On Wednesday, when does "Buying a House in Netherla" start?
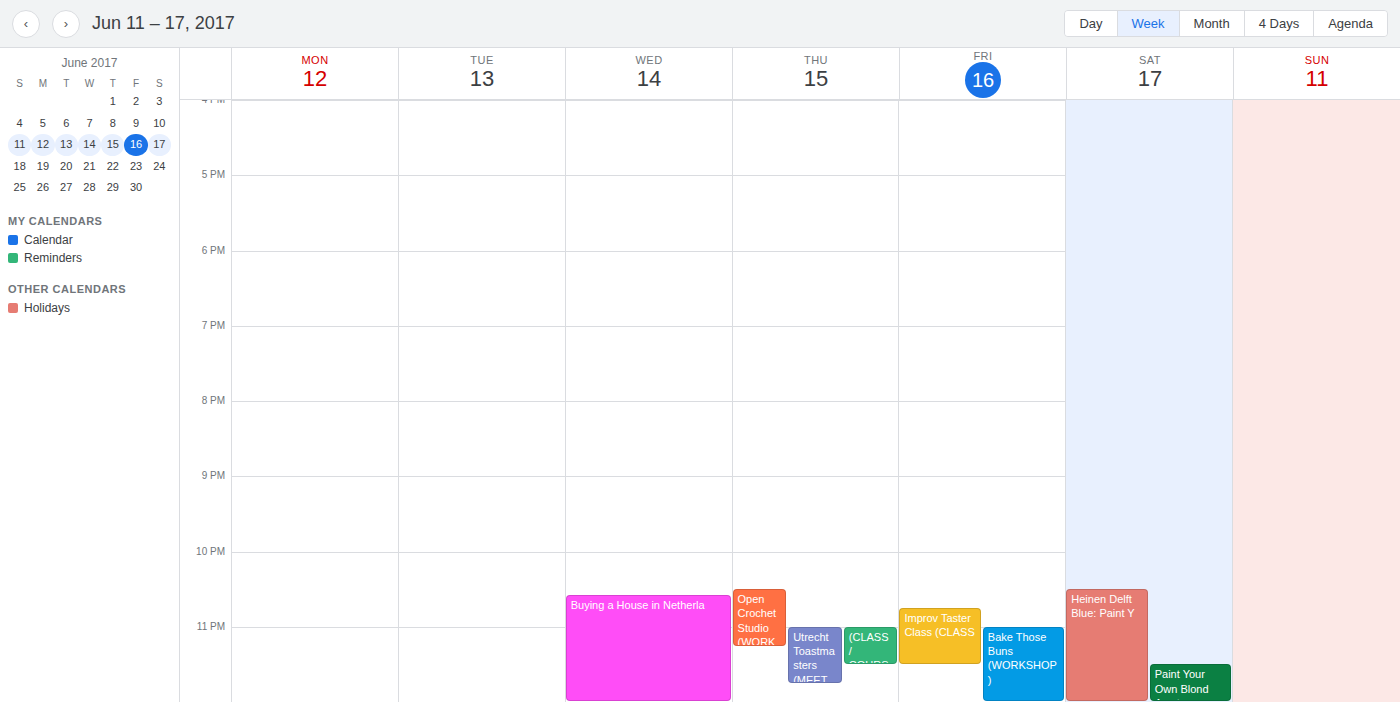
10:35 PM